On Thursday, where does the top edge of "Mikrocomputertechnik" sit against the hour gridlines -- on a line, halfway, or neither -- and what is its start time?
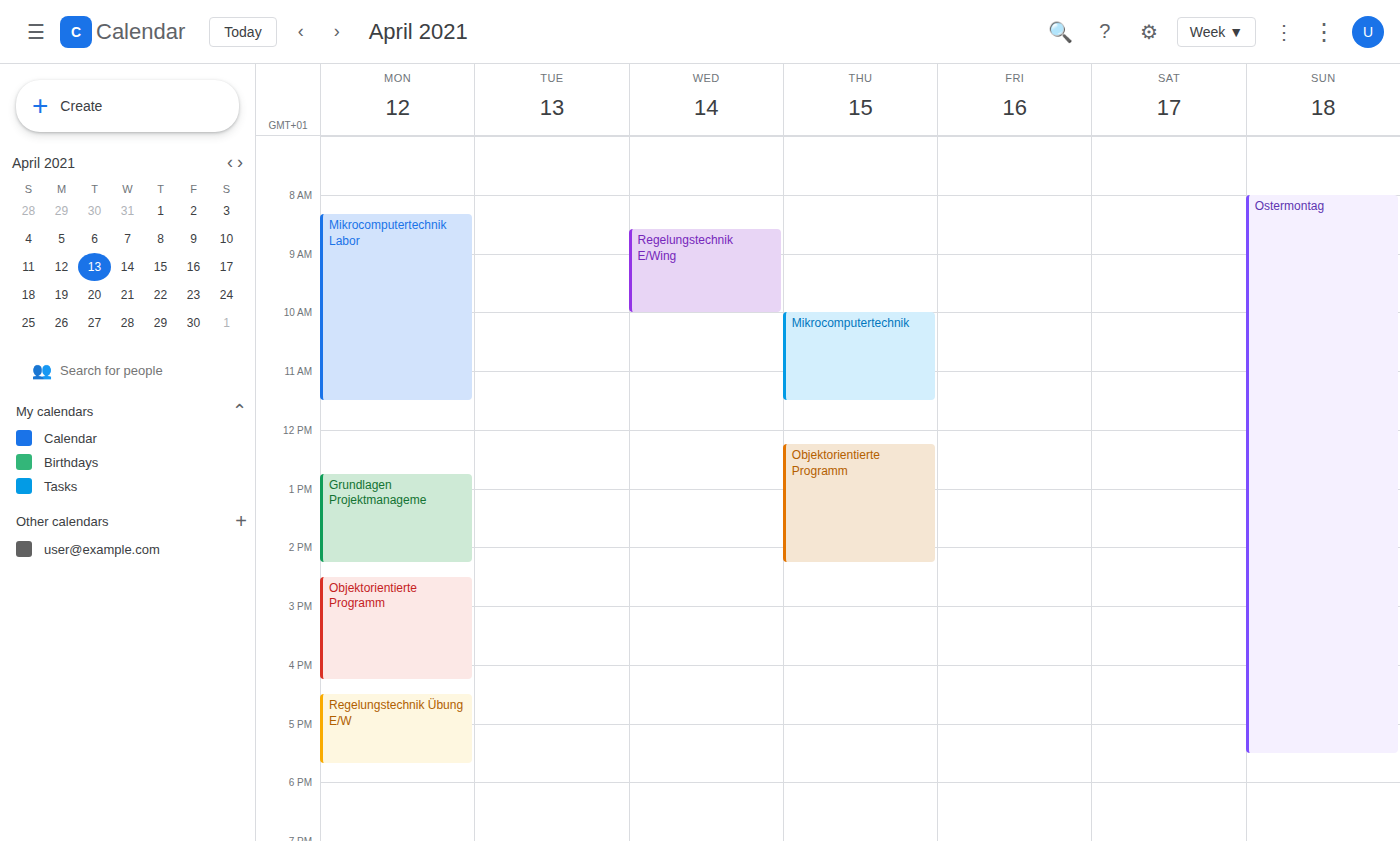
10:00 AM -- exactly on the 10 AM line.